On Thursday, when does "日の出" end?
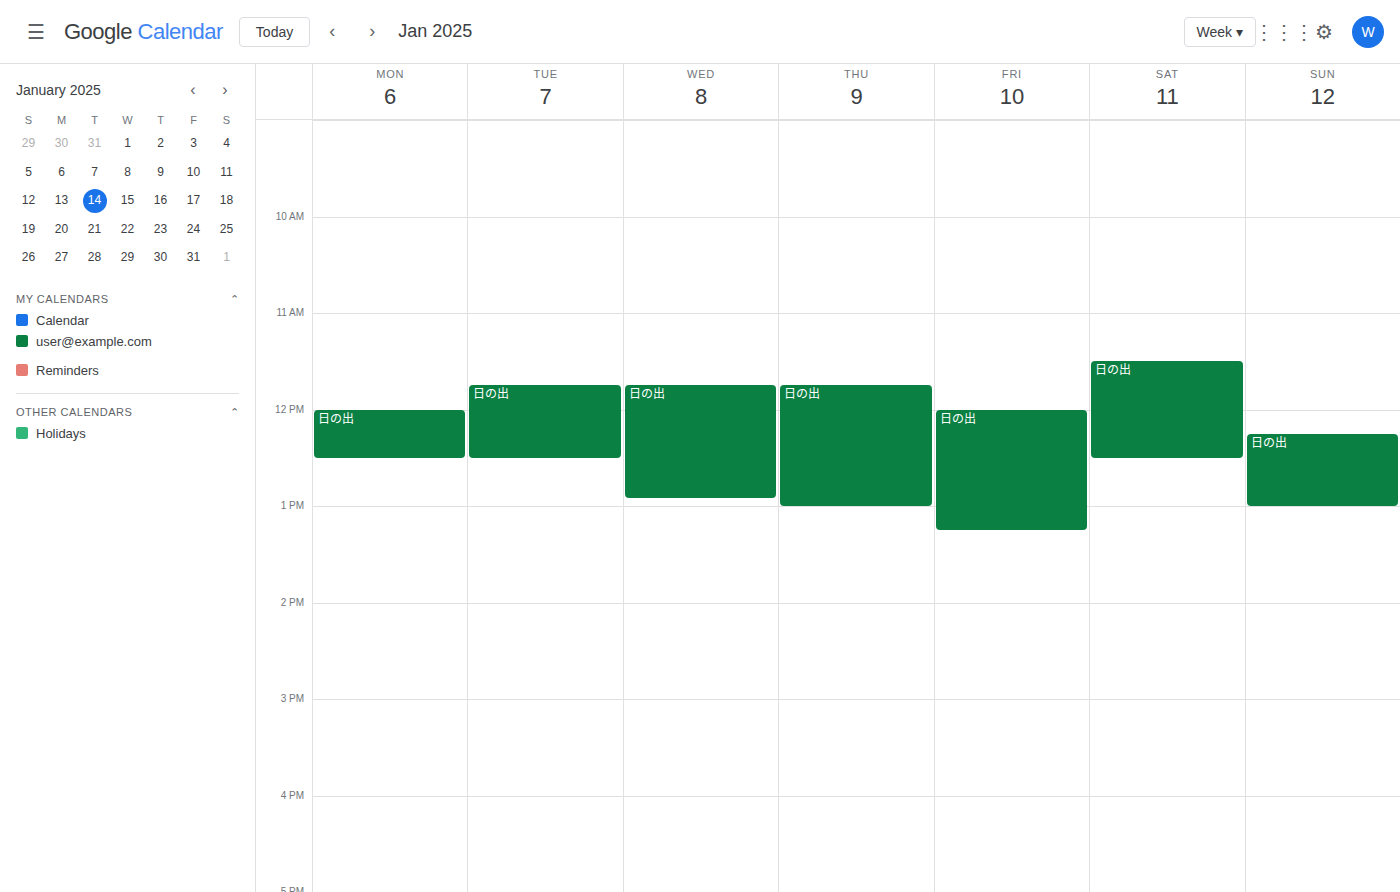
1:00 PM